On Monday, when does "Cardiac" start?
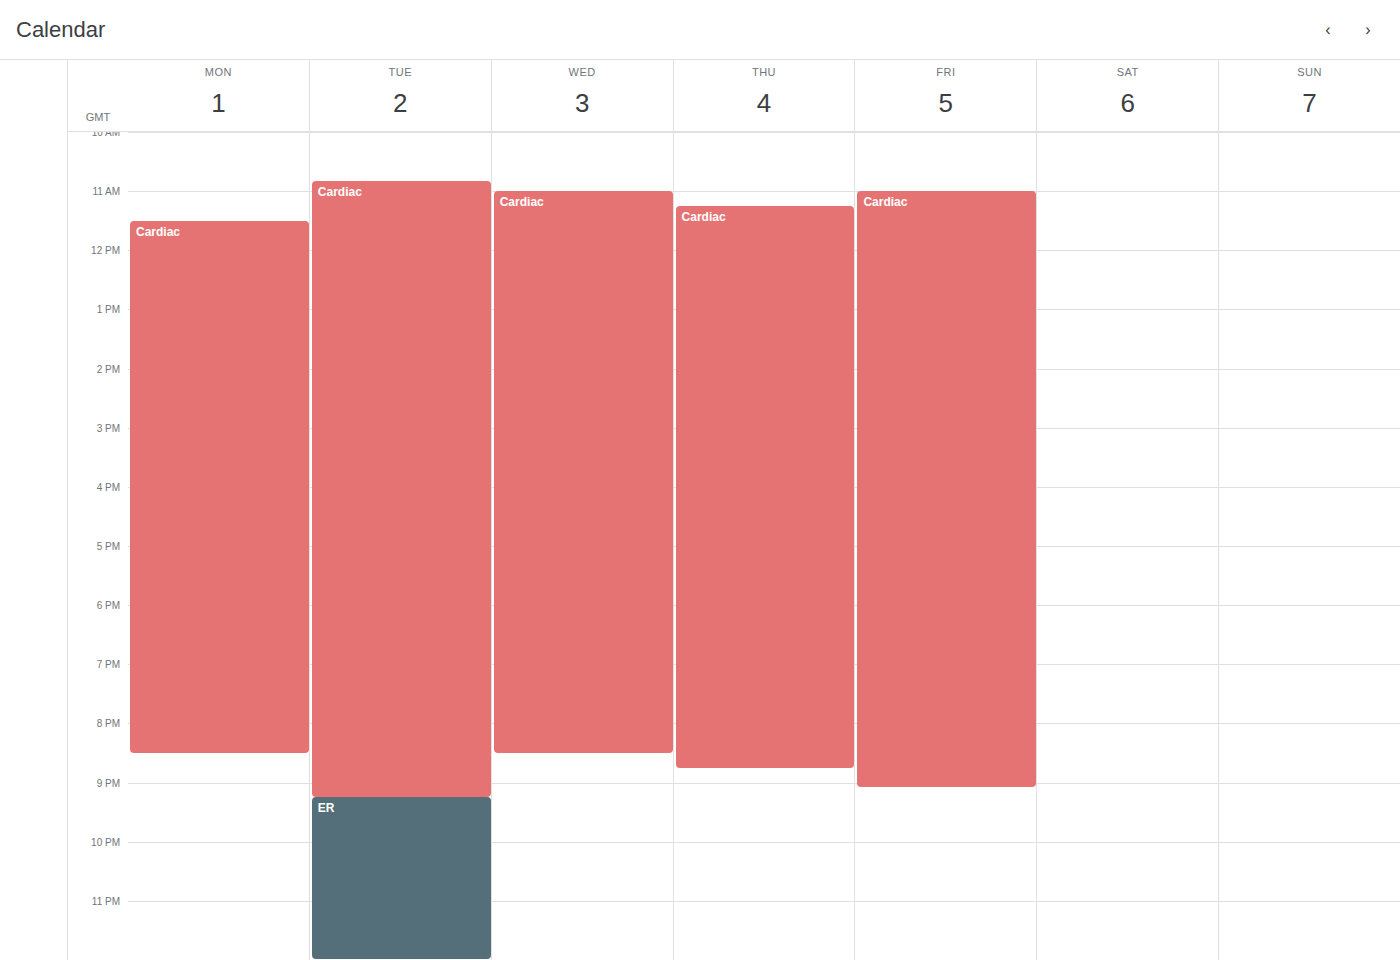
11:30 AM